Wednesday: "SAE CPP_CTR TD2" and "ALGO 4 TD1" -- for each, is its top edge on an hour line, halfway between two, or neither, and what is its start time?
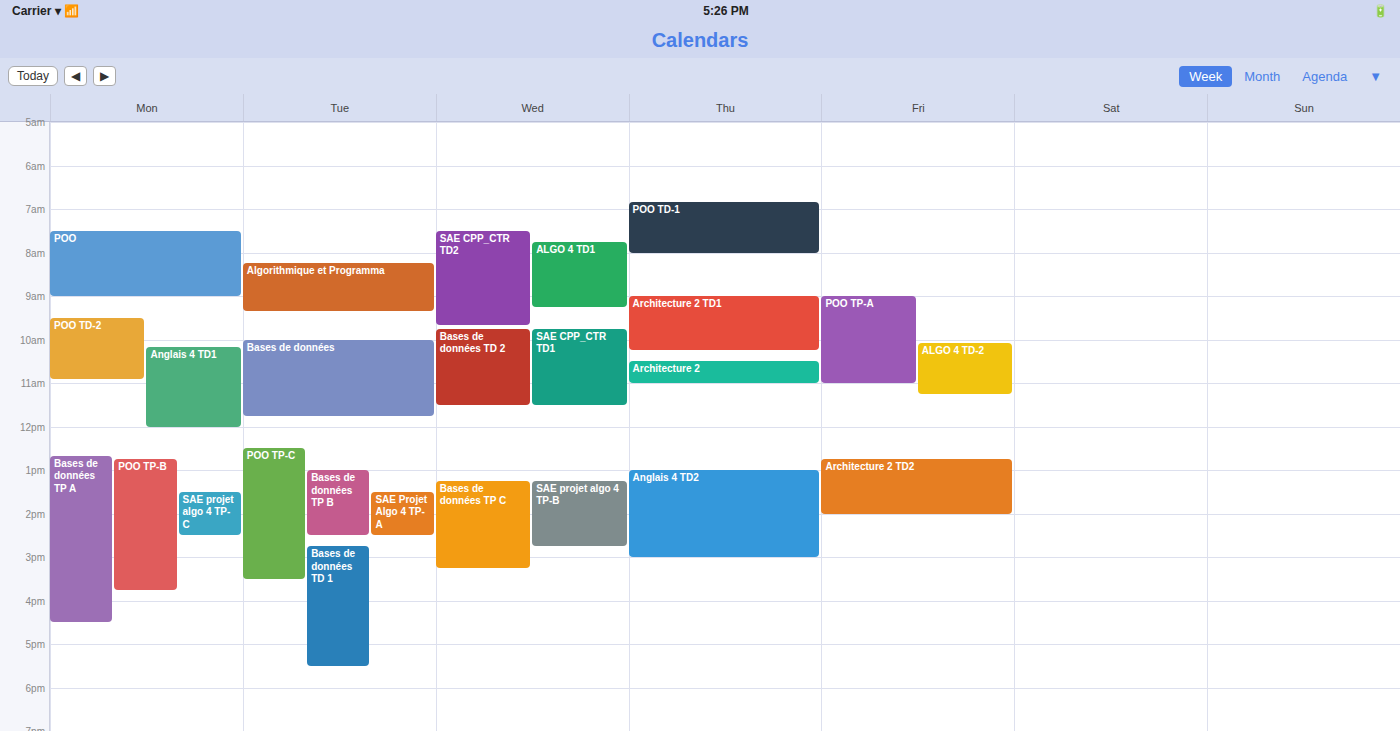
"SAE CPP_CTR TD2": 07:30, halfway between the 07:00 and 08:00 lines. "ALGO 4 TD1": 07:45, neither: three quarters of the way from the 07:00 line to the 08:00 line.